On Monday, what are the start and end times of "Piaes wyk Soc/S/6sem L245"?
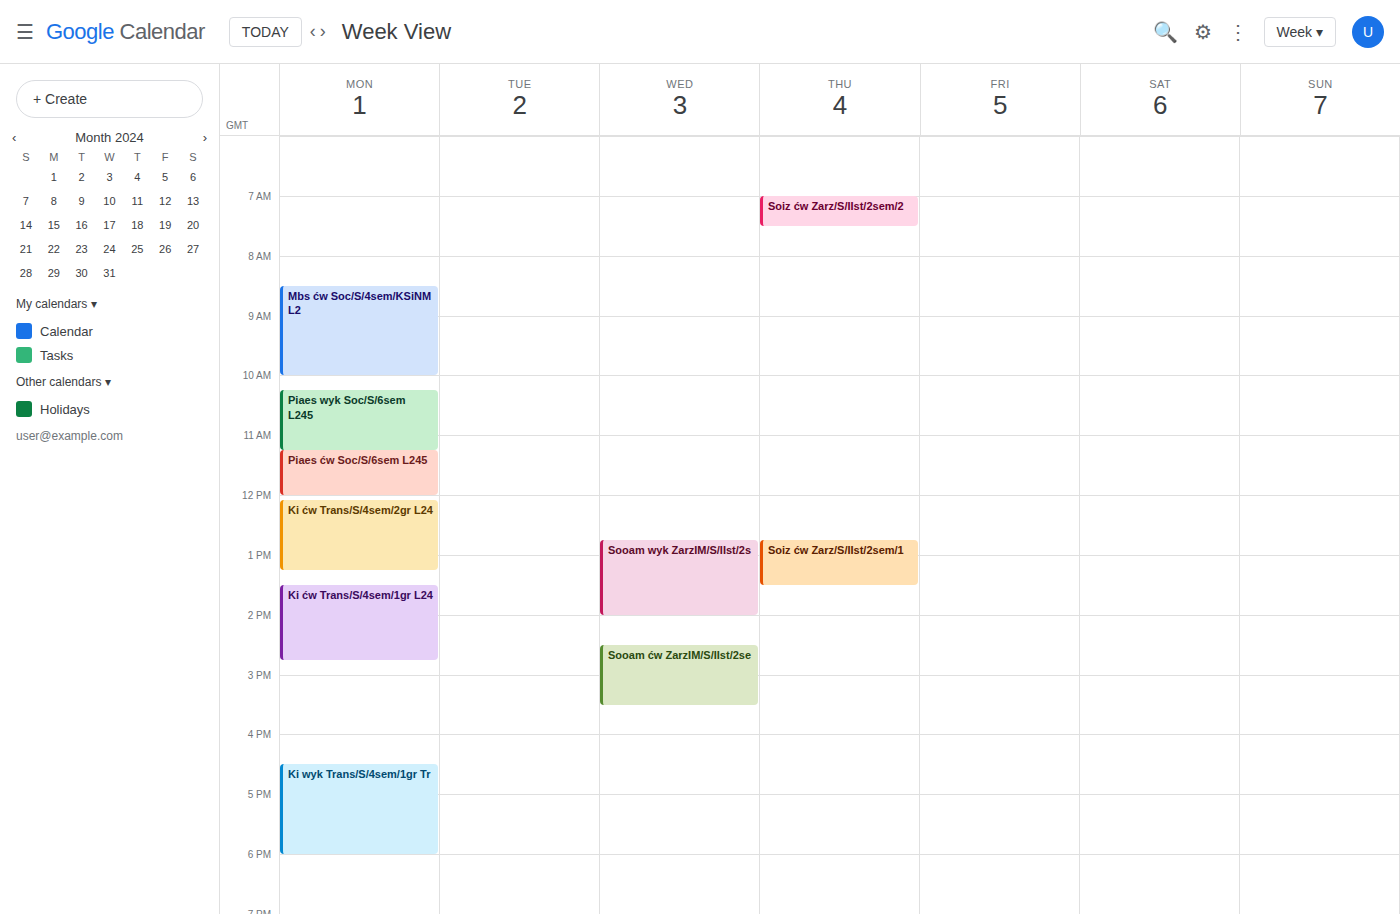
10:15 AM to 11:15 AM